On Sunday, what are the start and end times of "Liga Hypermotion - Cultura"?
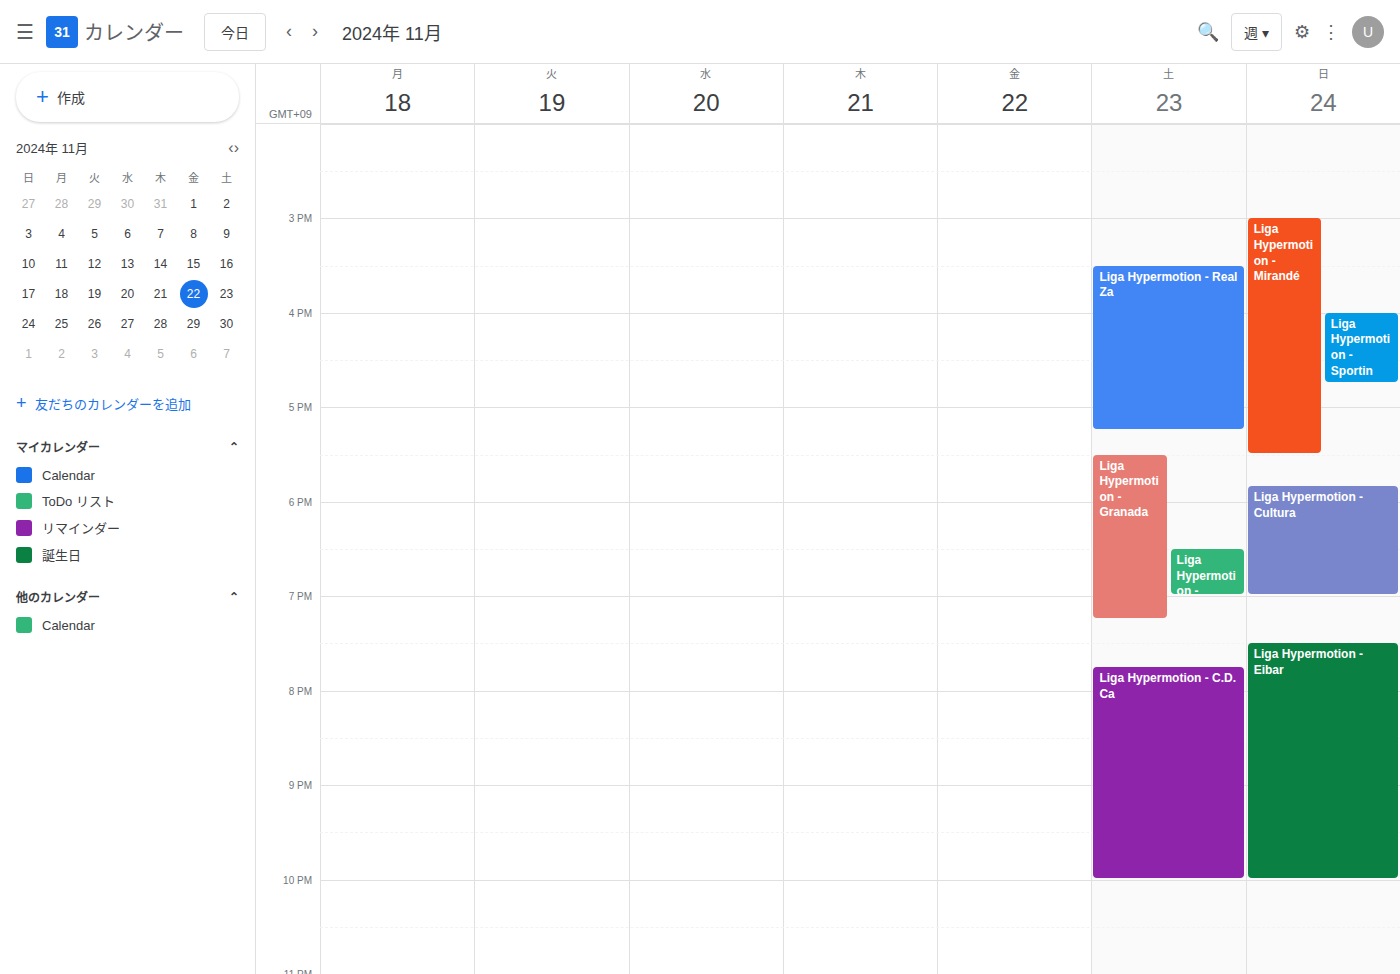
5:50 PM to 7:00 PM